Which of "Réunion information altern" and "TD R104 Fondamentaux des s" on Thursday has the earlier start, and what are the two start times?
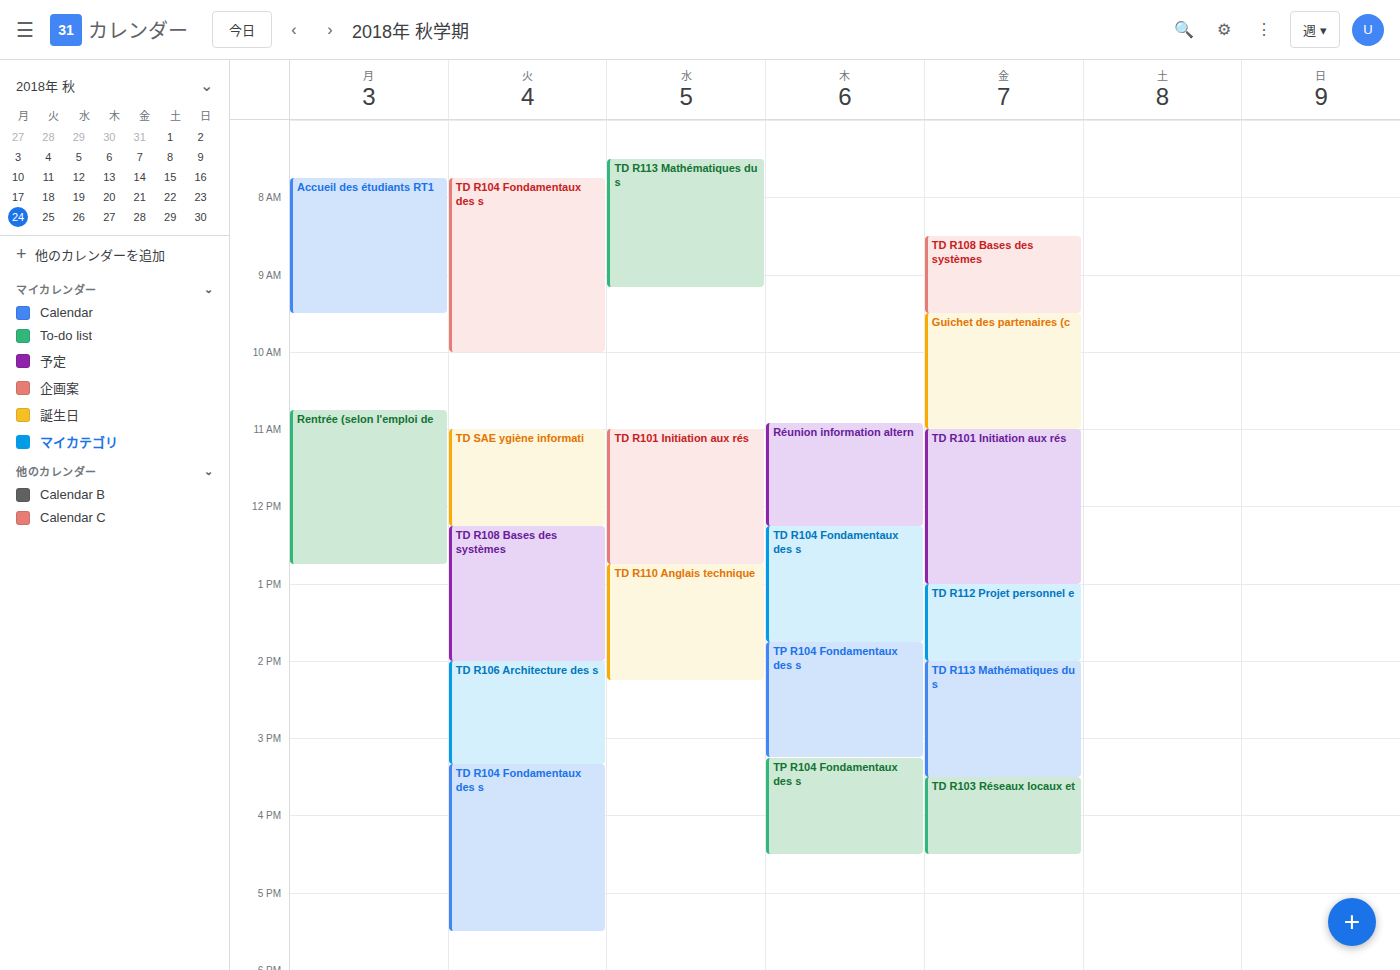
"Réunion information altern" 10:55 AM; "TD R104 Fondamentaux des s" 12:15 PM.